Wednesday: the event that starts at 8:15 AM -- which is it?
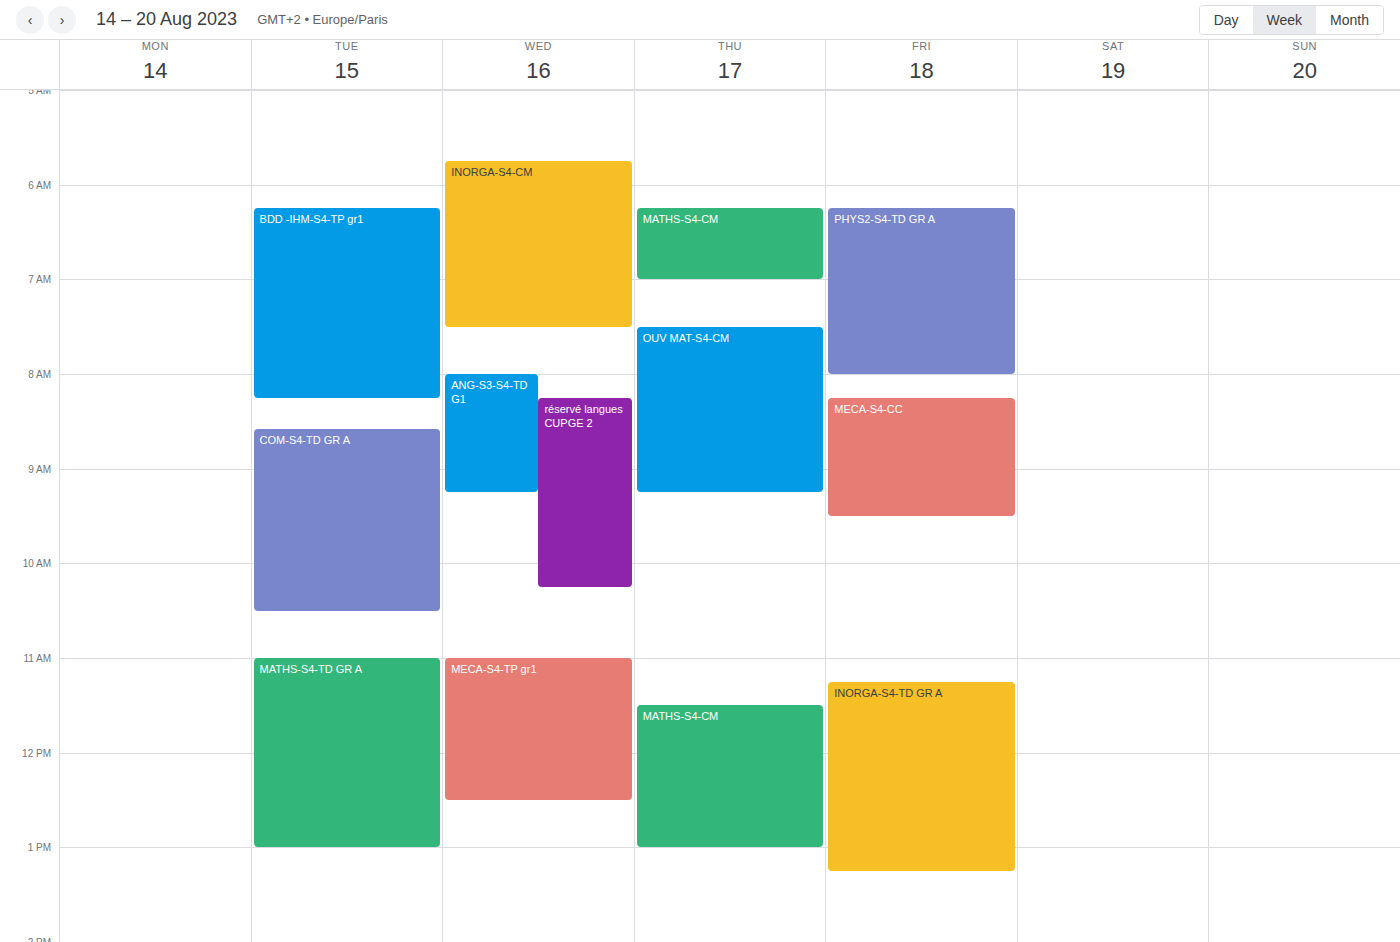
"réservé langues CUPGE 2"